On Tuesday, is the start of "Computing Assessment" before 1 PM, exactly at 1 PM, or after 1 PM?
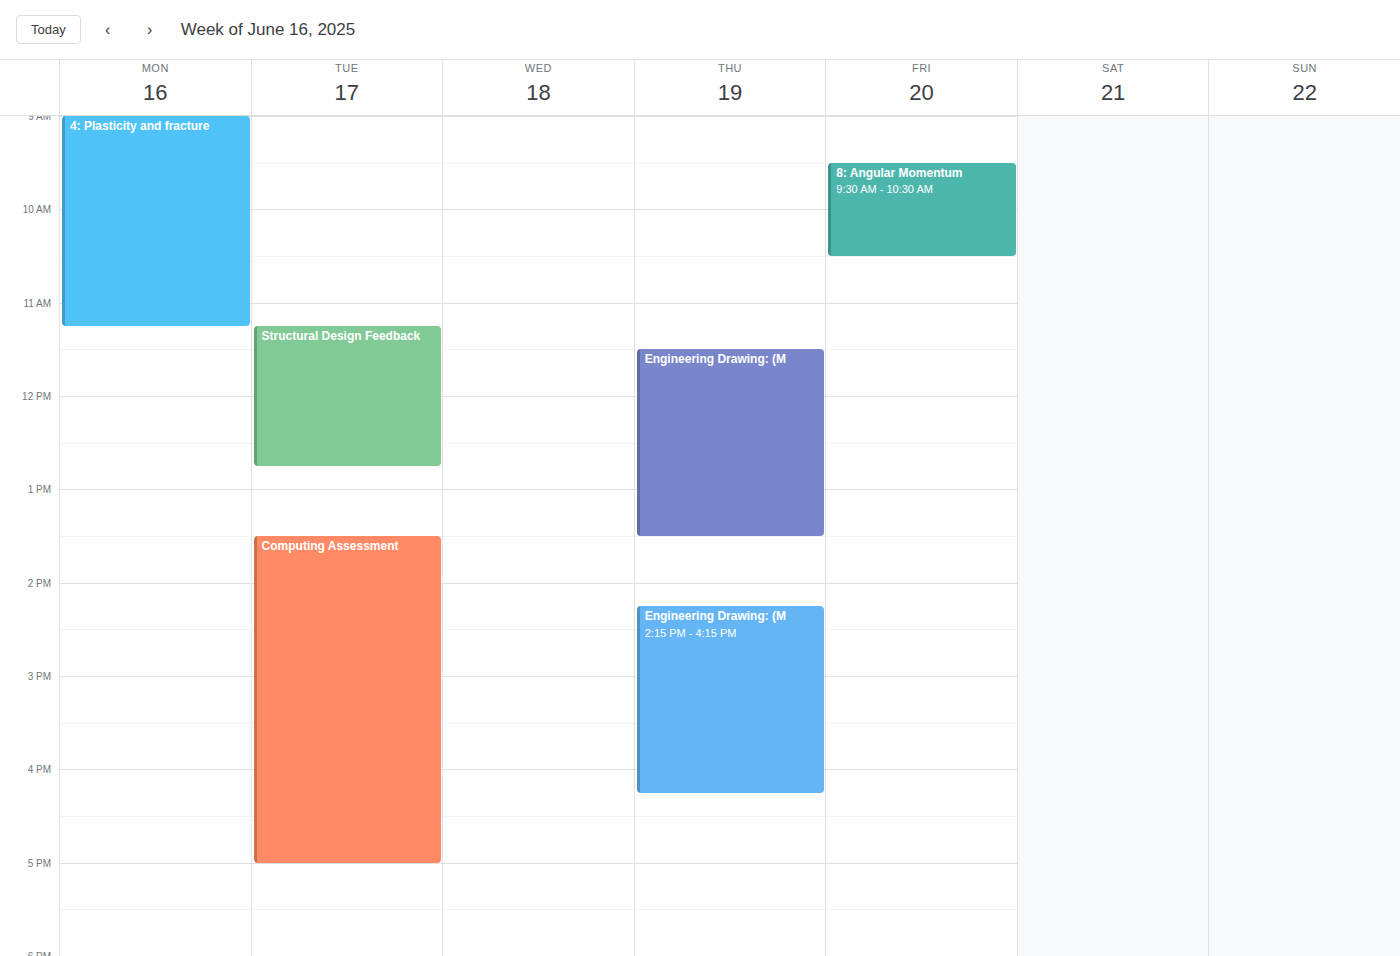
1:30 PM -- after 1 PM, 30 minutes below the 1 PM line.